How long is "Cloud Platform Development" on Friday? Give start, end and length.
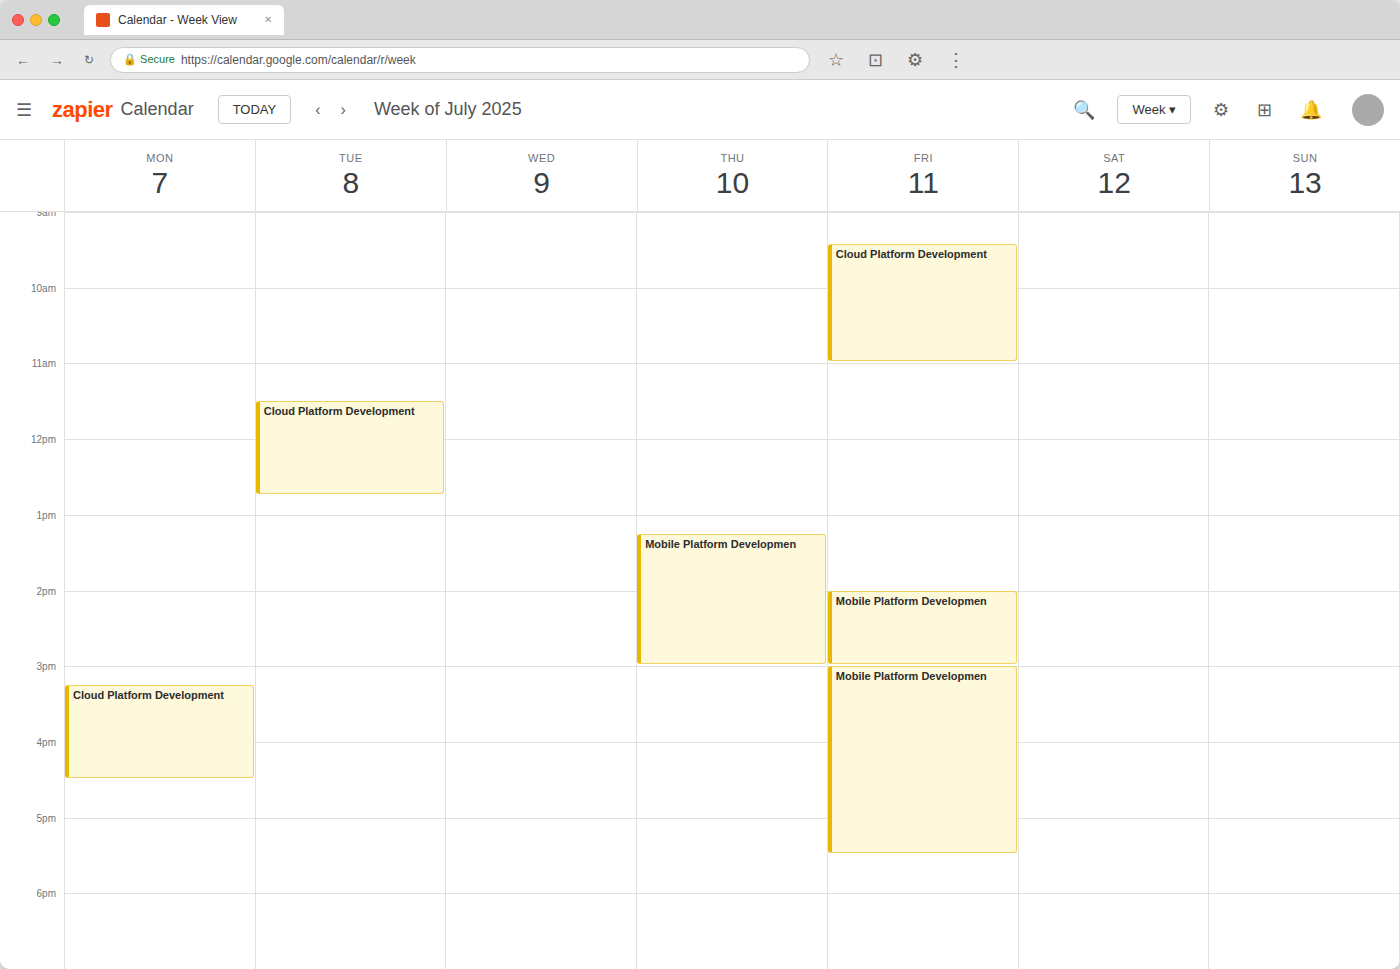
9:25 AM to 11:00 AM, 1 hour 35 minutes